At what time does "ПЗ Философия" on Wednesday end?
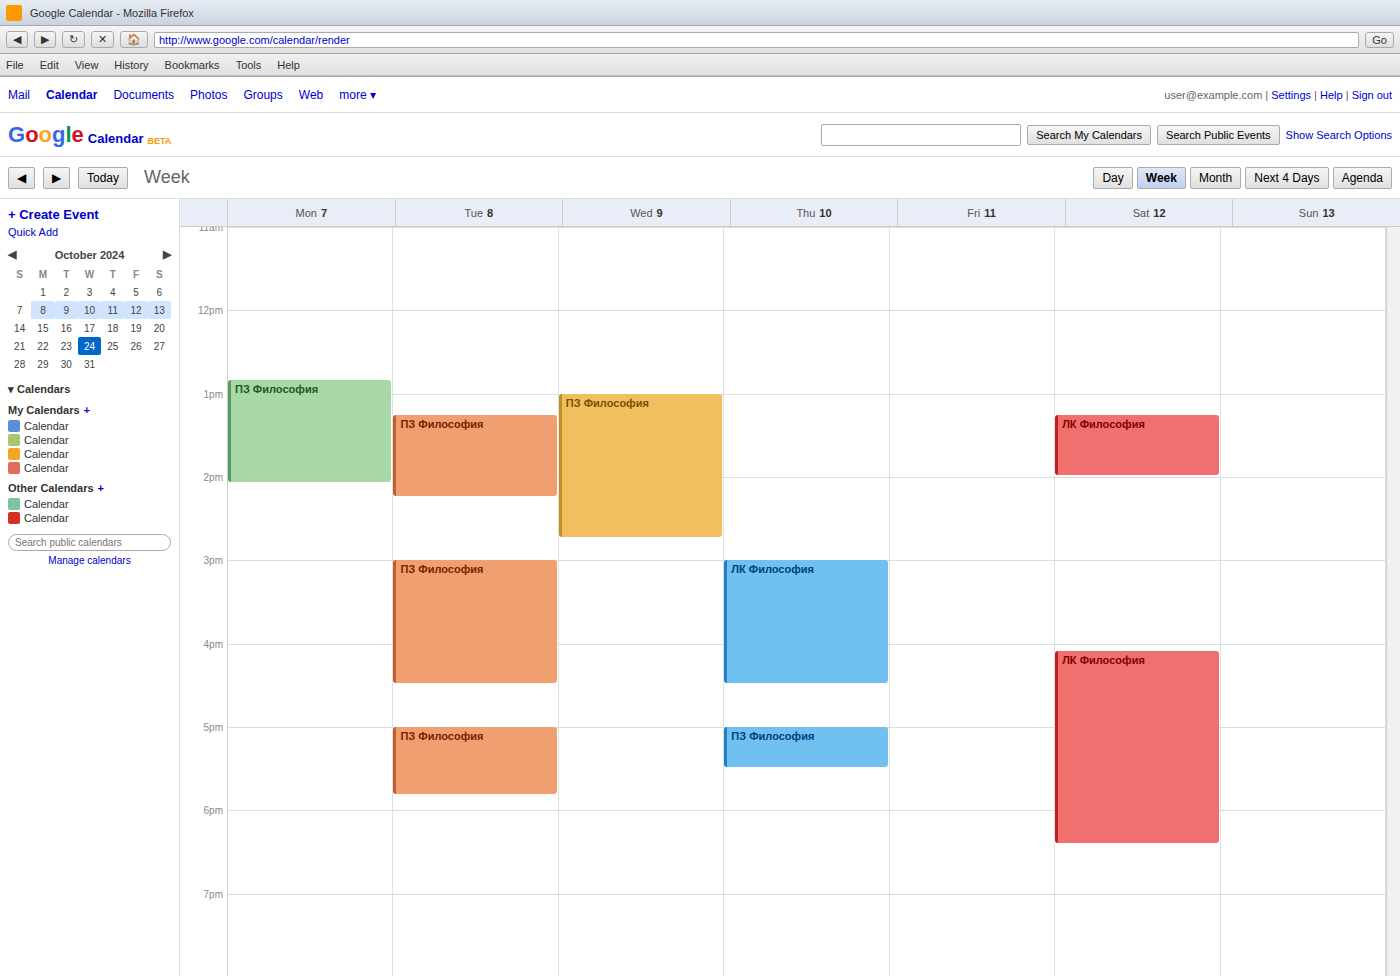
2:45 PM